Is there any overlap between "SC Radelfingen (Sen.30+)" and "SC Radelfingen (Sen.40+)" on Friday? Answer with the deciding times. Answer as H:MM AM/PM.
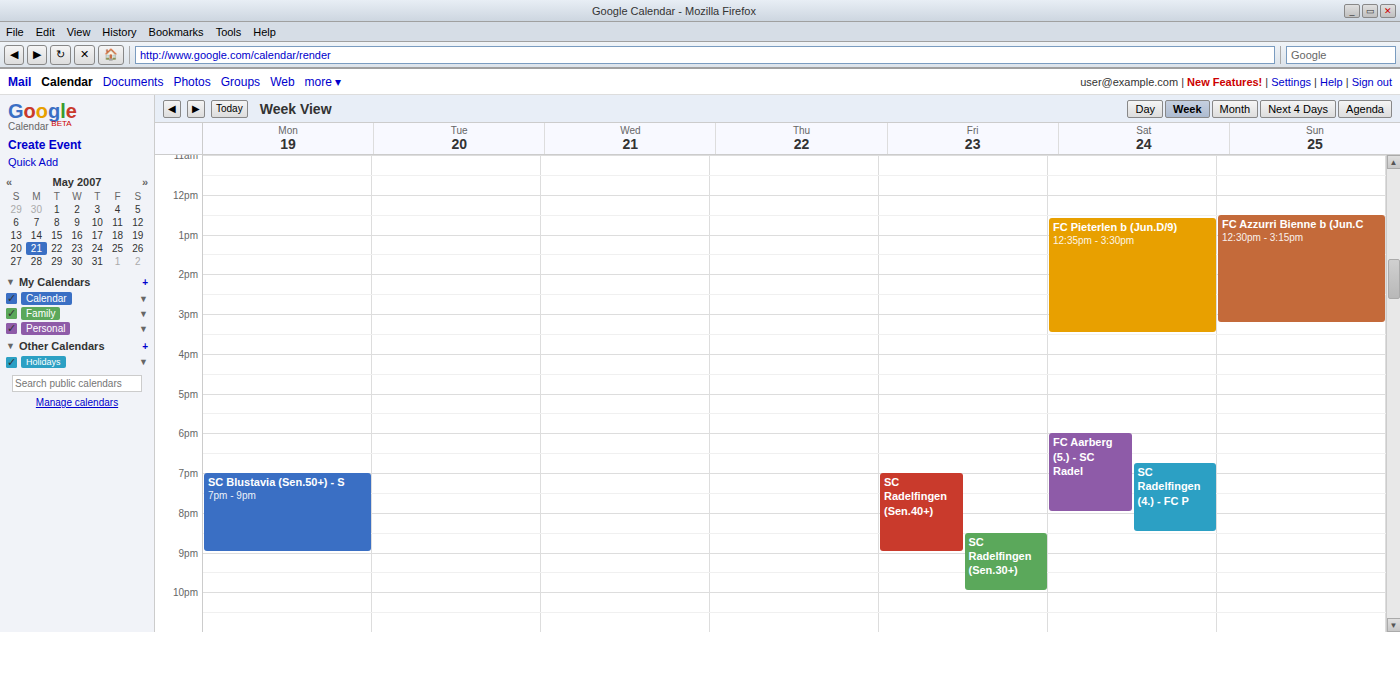
"SC Radelfingen (Sen.30+)" starts at 8:30 PM, before "SC Radelfingen (Sen.40+)" ends at 9:00 PM -- they overlap.